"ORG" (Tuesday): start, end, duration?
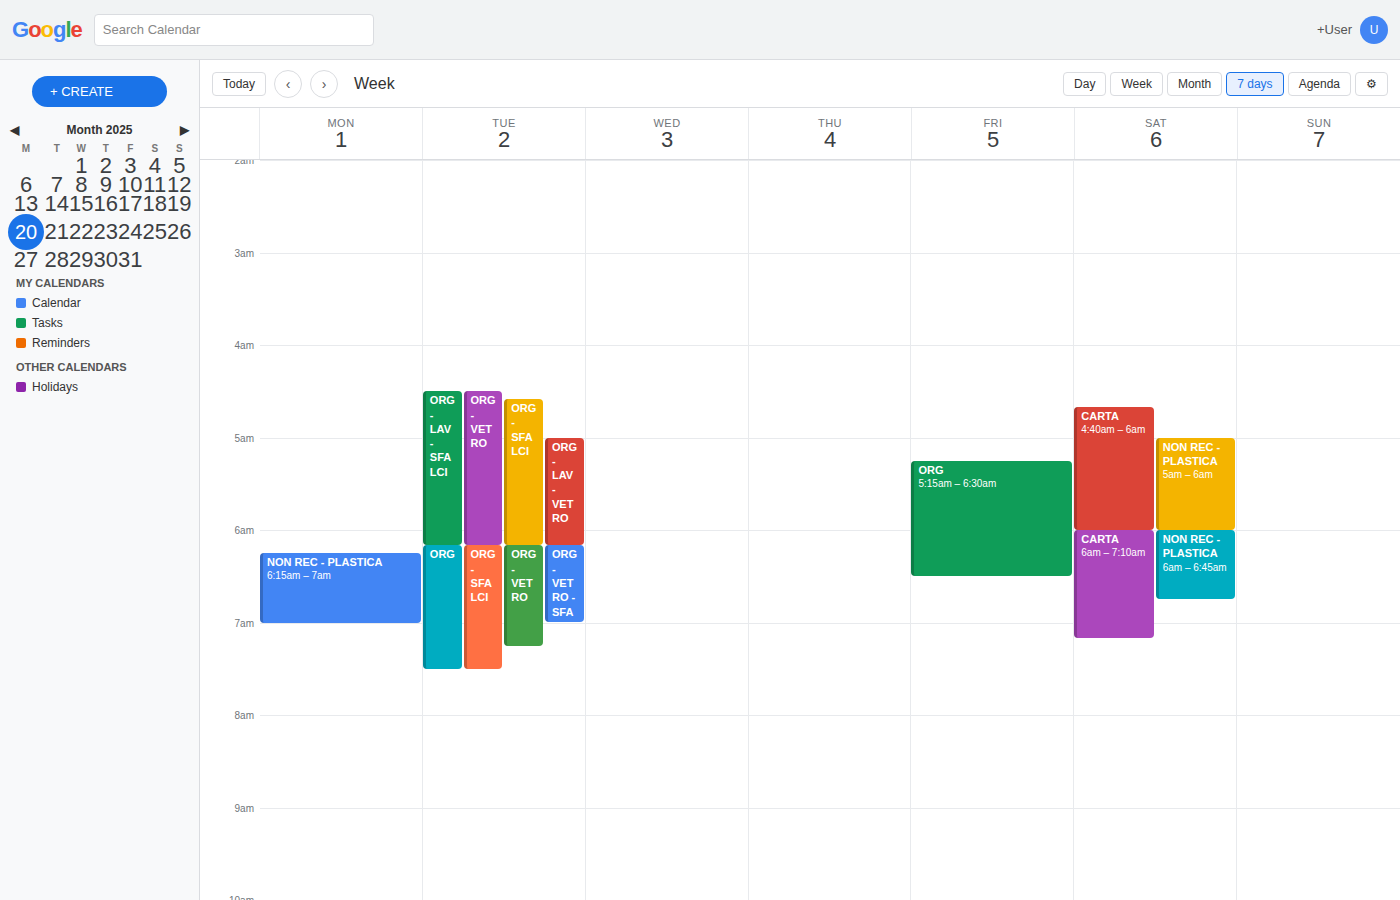
6:10 AM to 7:30 AM, 1 hour 20 minutes